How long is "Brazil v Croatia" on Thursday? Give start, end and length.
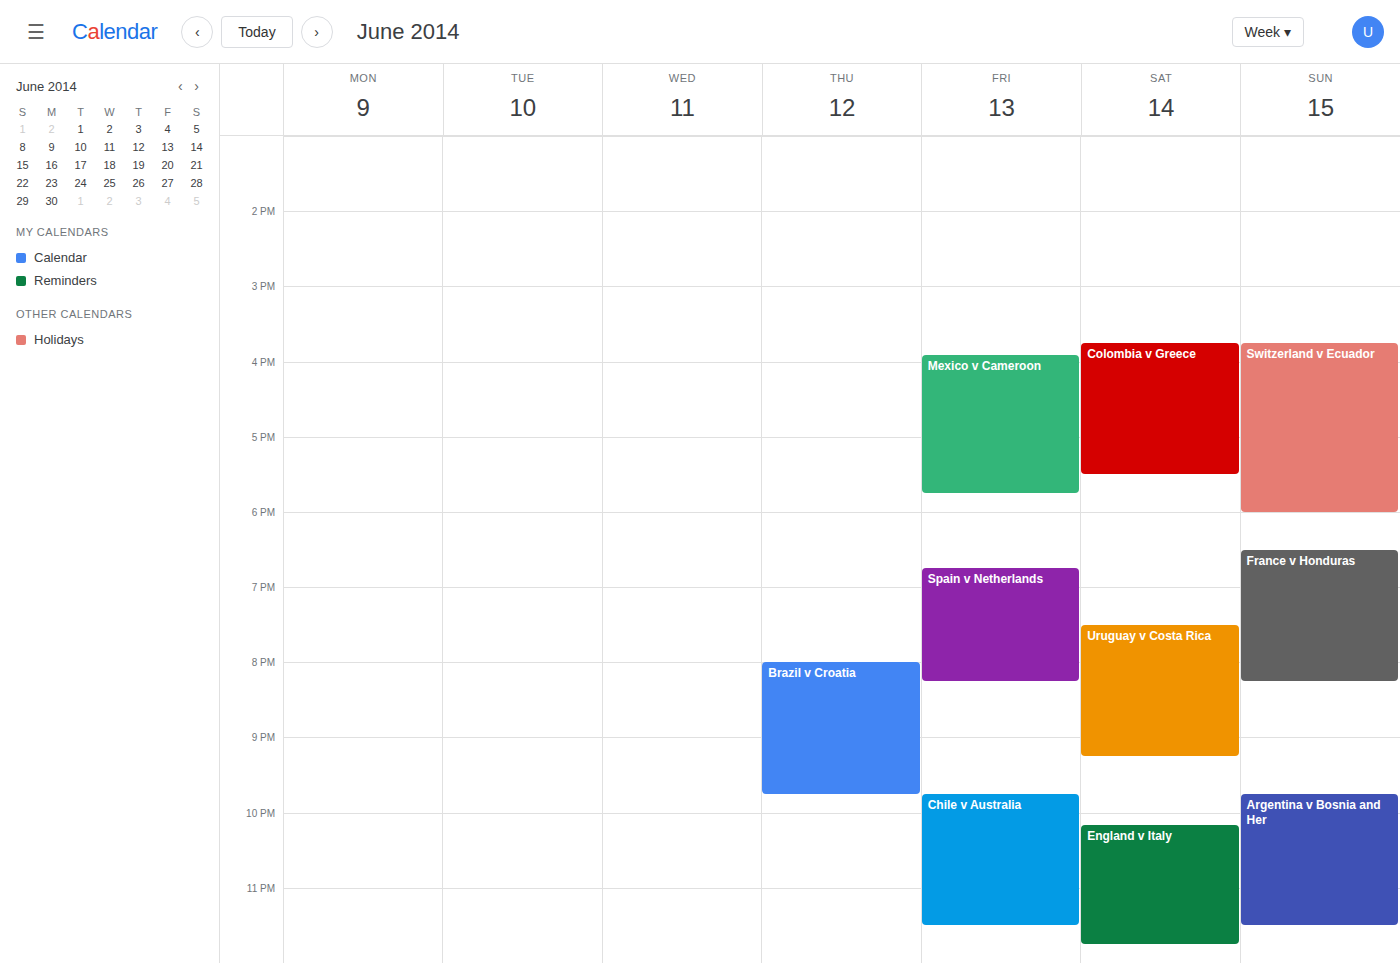
20:00 to 21:45, 1 hour 45 minutes